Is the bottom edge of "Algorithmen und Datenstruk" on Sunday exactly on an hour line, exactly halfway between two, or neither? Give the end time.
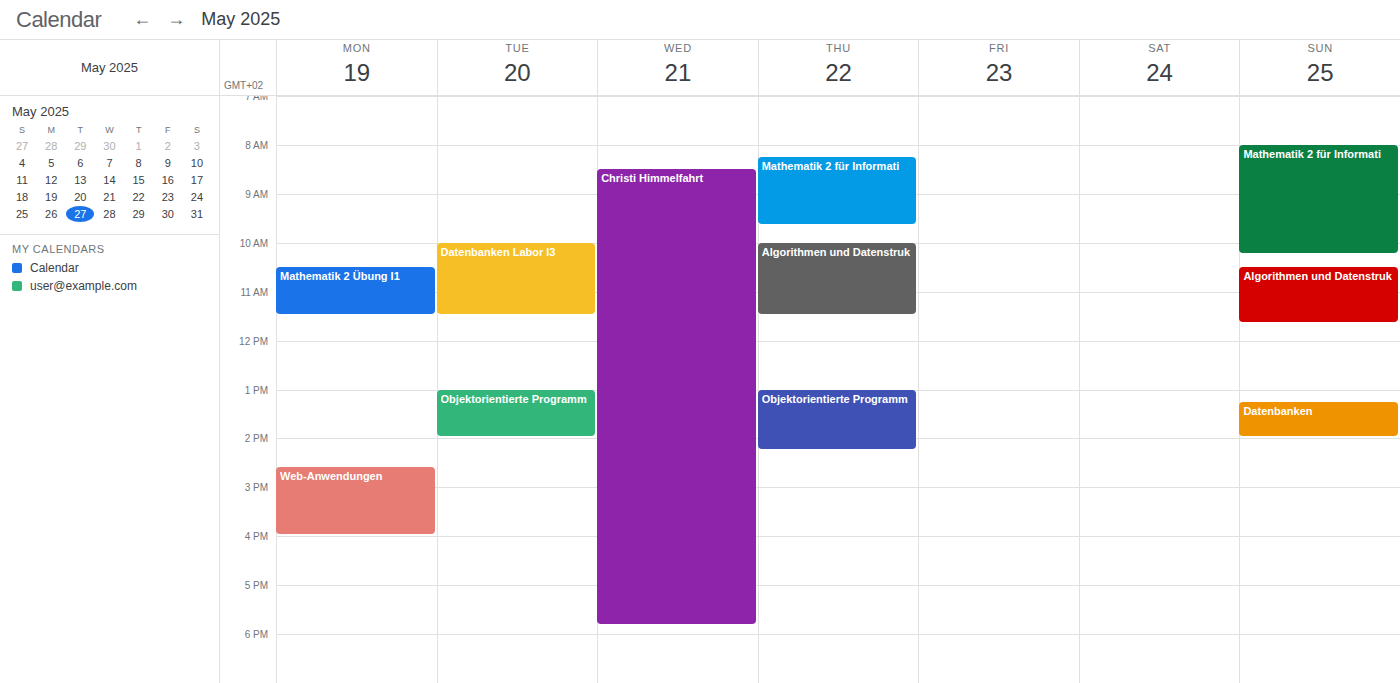
11:40 AM -- neither: 40 minutes below the 11 AM line and 20 minutes above the 12 PM line.